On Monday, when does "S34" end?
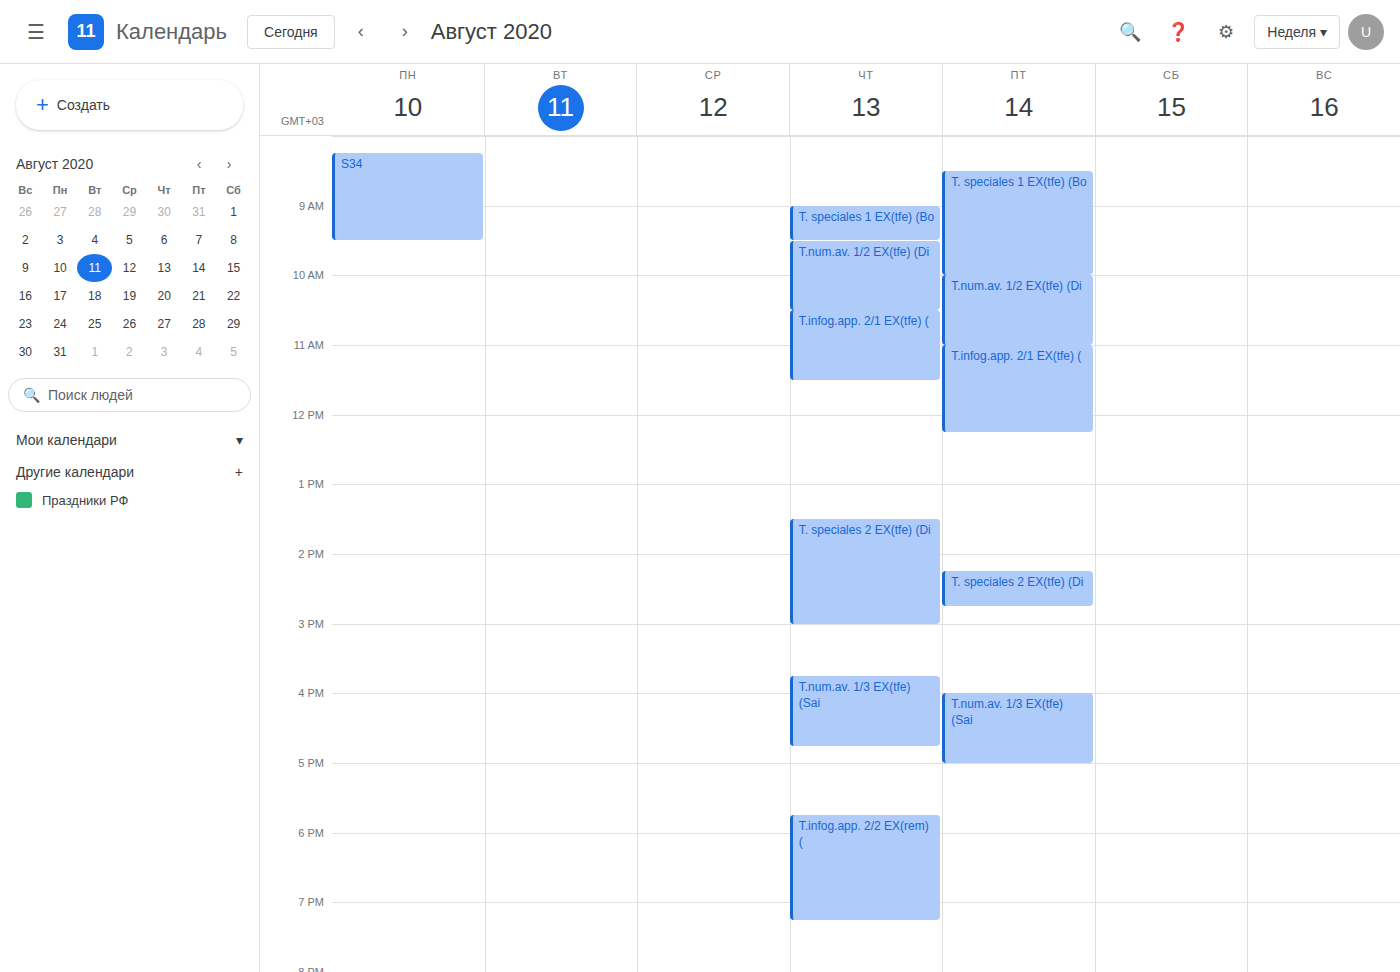
9:30 AM